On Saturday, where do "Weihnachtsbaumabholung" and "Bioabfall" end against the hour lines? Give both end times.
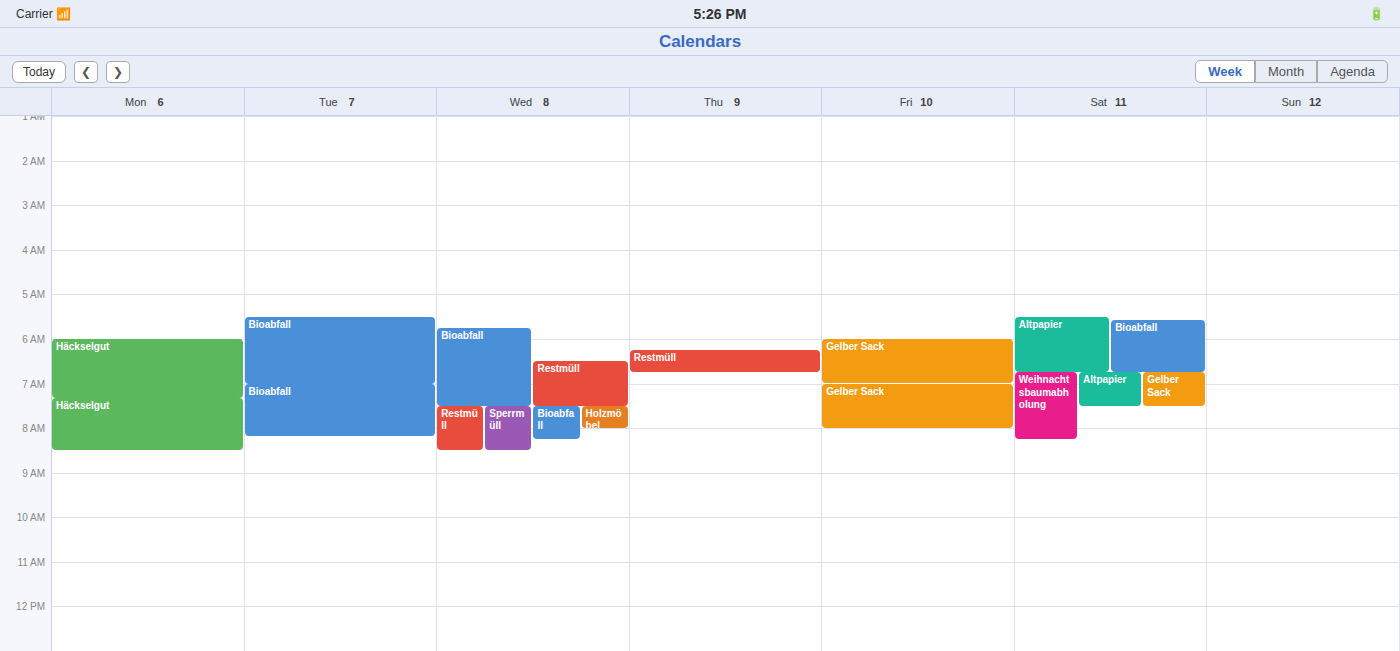
"Weihnachtsbaumabholung": 8:15 AM, neither: a quarter of the way from the 8 AM line to the 9 AM line. "Bioabfall": 6:45 AM, neither: three quarters of the way from the 6 AM line to the 7 AM line.